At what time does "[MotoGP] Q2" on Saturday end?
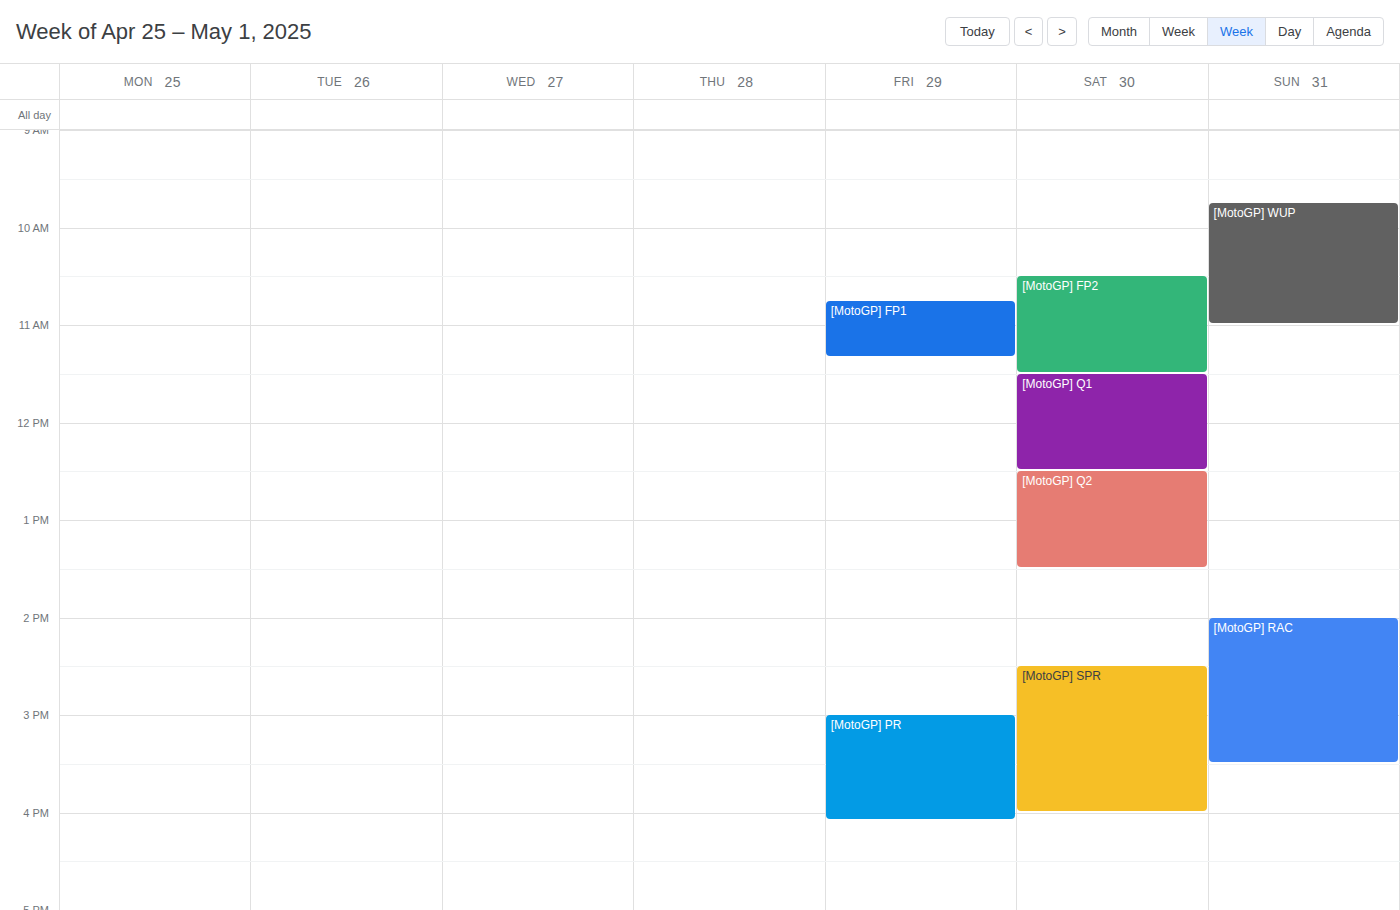
1:30 PM